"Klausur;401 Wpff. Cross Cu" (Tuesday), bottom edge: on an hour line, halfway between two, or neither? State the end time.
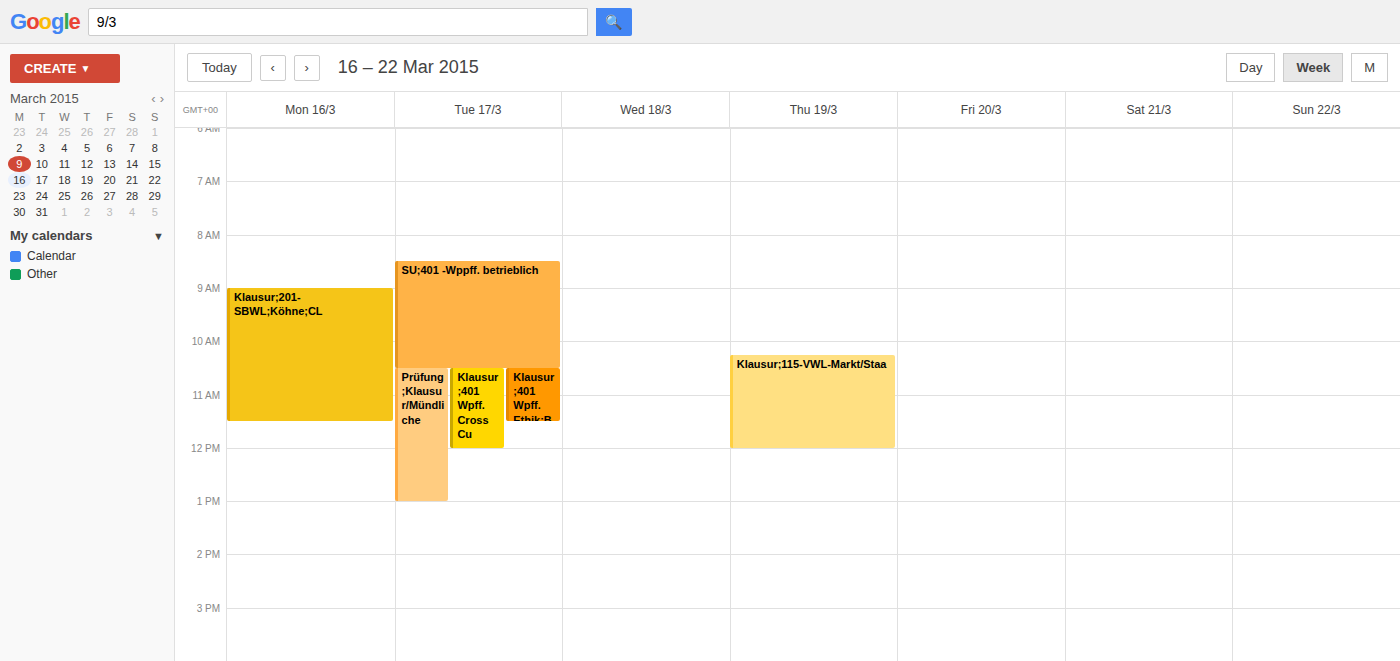
12:00 PM -- exactly on the 12 PM line.